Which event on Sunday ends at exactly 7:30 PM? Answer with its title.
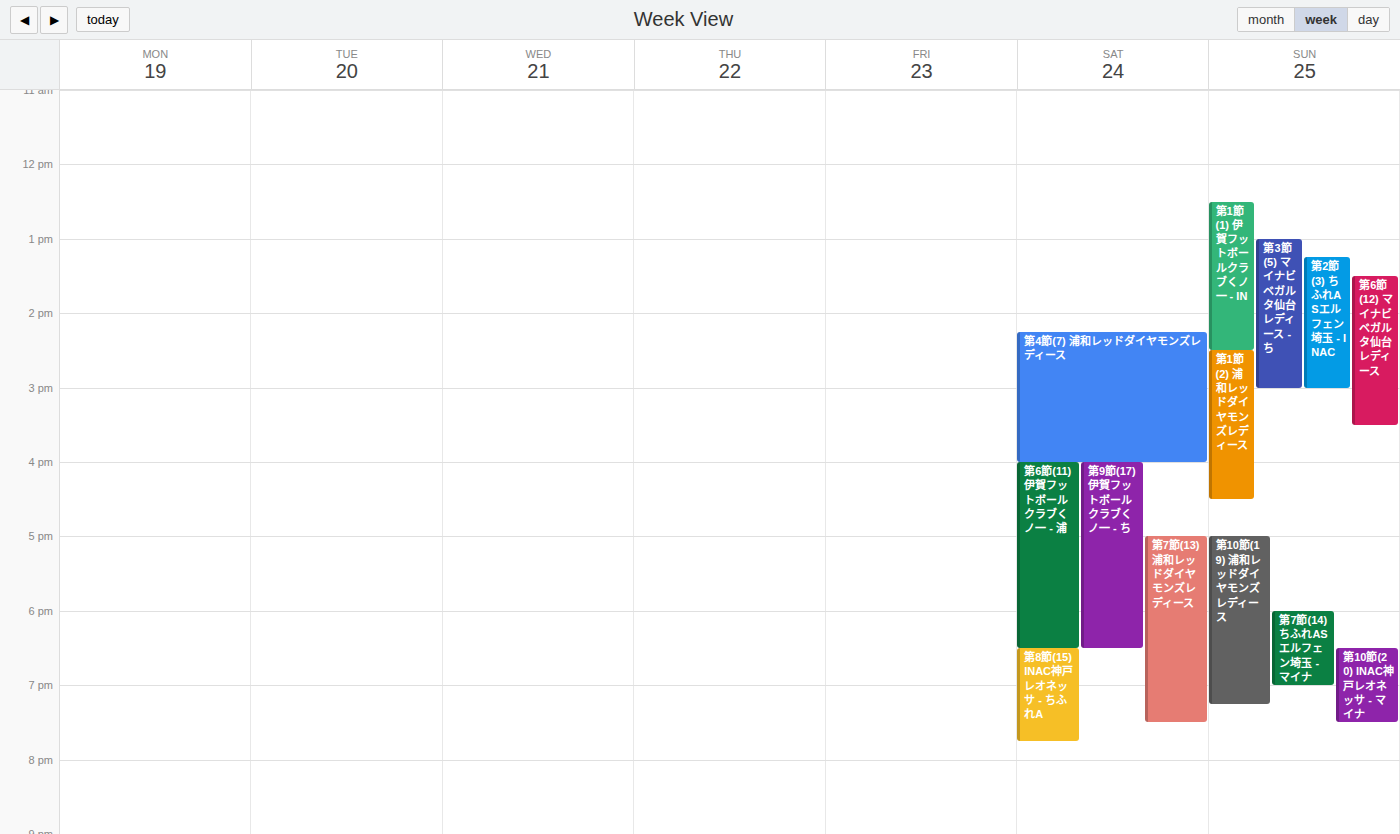
"第10節(20) INAC神戸レオネッサ - マイナ"